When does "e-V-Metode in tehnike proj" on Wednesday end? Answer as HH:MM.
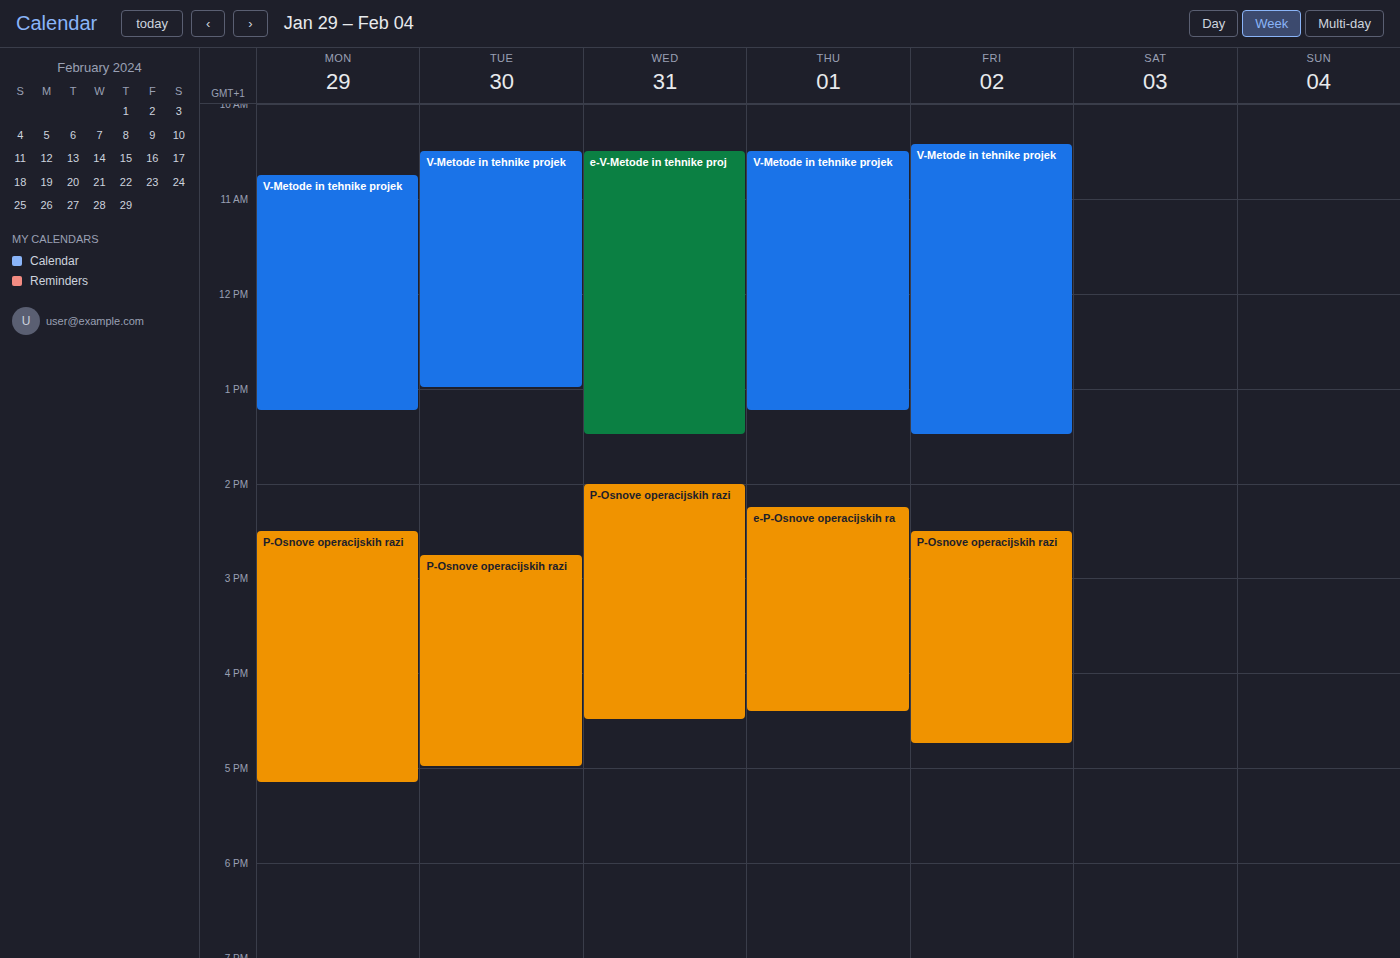
13:30